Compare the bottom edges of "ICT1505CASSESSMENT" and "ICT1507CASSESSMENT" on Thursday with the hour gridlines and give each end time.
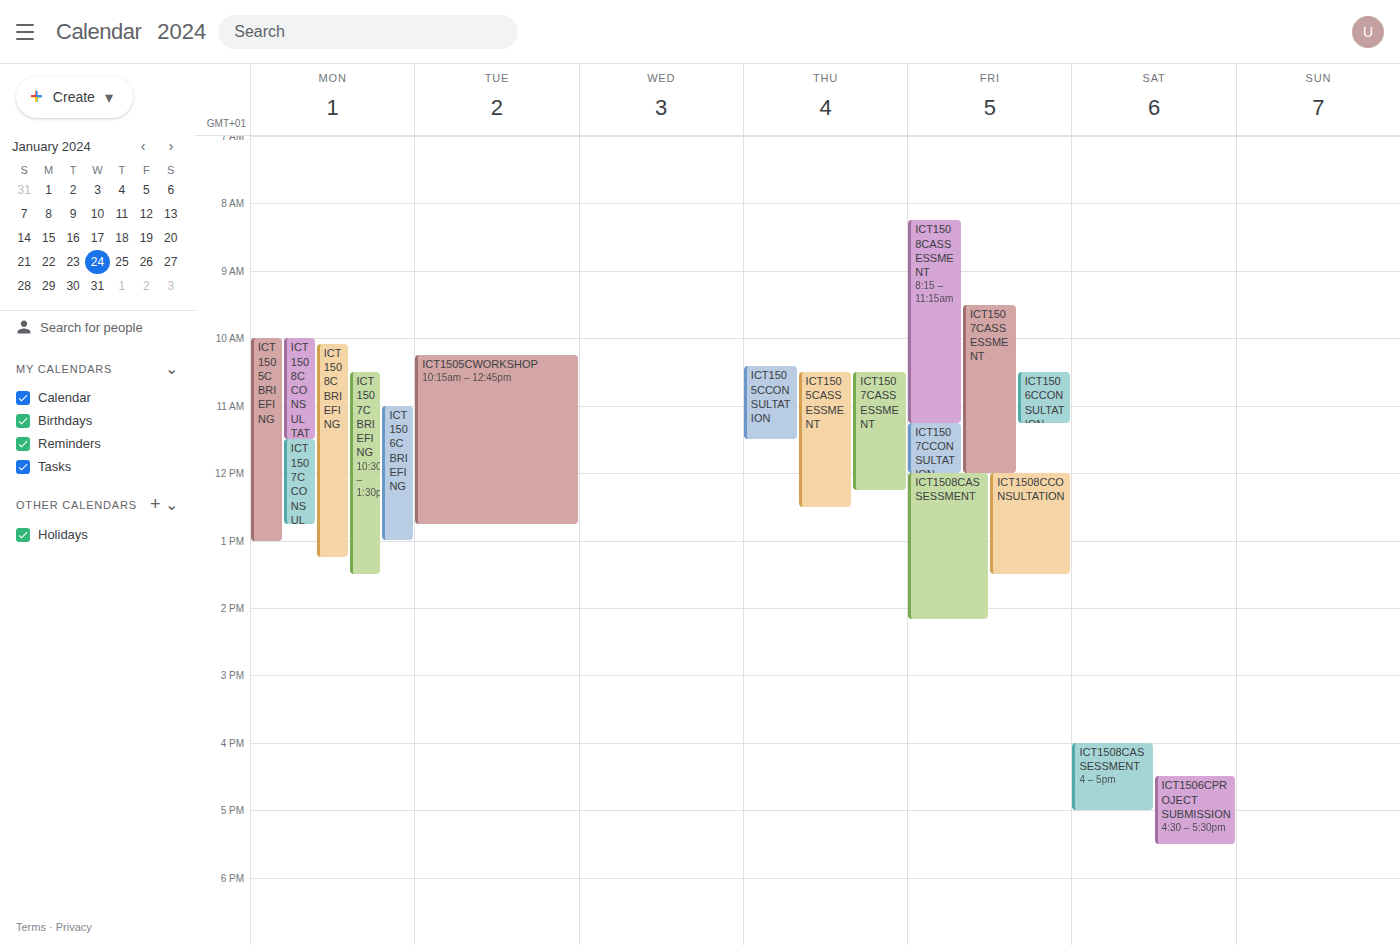
"ICT1505CASSESSMENT": 12:30 PM, halfway between the 12 PM and 1 PM lines. "ICT1507CASSESSMENT": 12:15 PM, neither: a quarter of the way from the 12 PM line to the 1 PM line.